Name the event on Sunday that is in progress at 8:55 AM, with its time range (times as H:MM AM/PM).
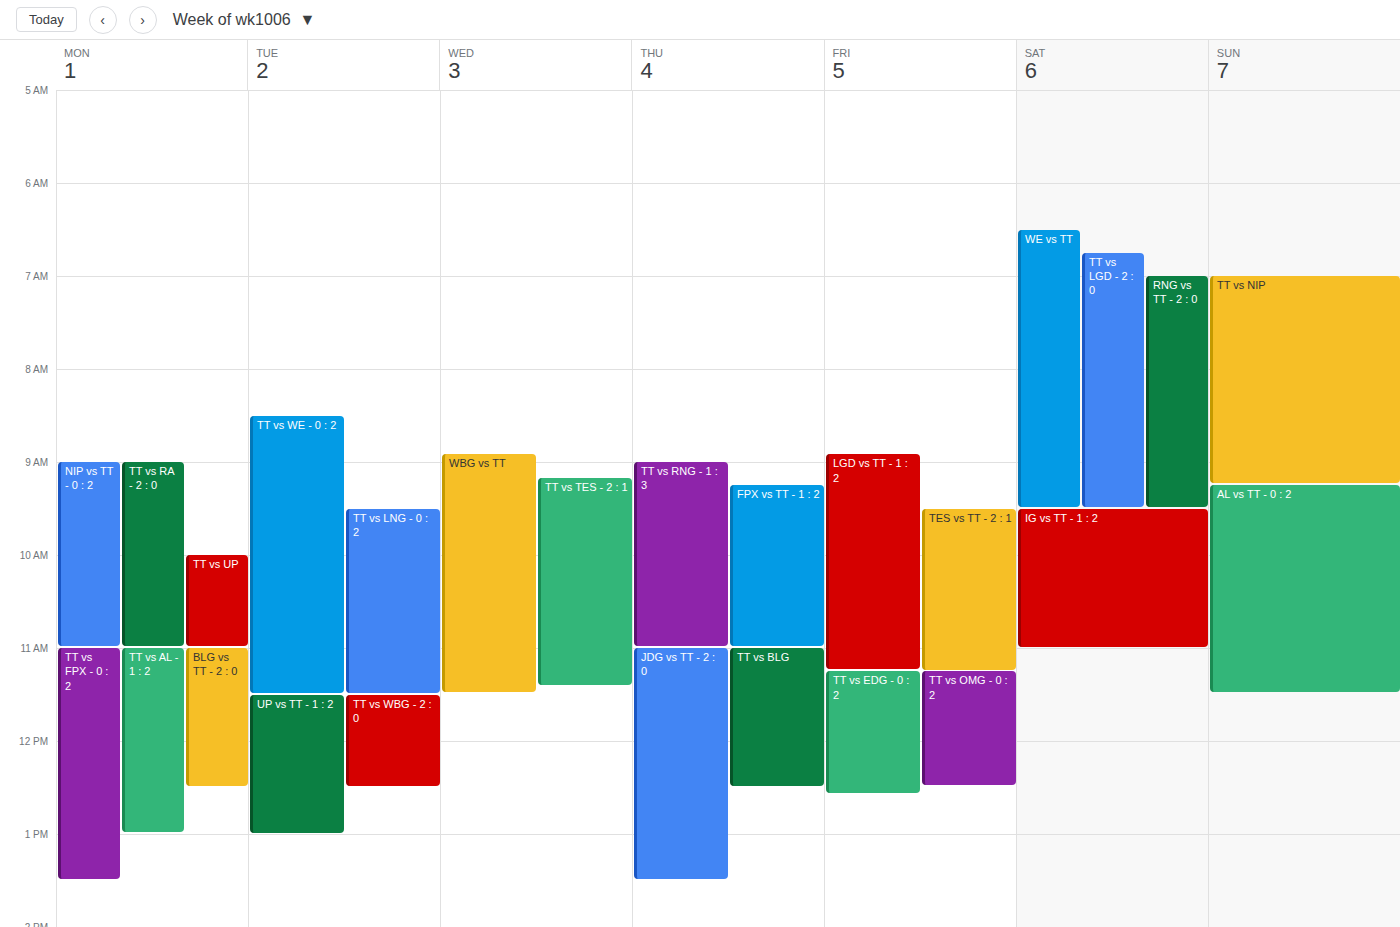
"TT vs NIP", 7:00 AM to 9:15 AM